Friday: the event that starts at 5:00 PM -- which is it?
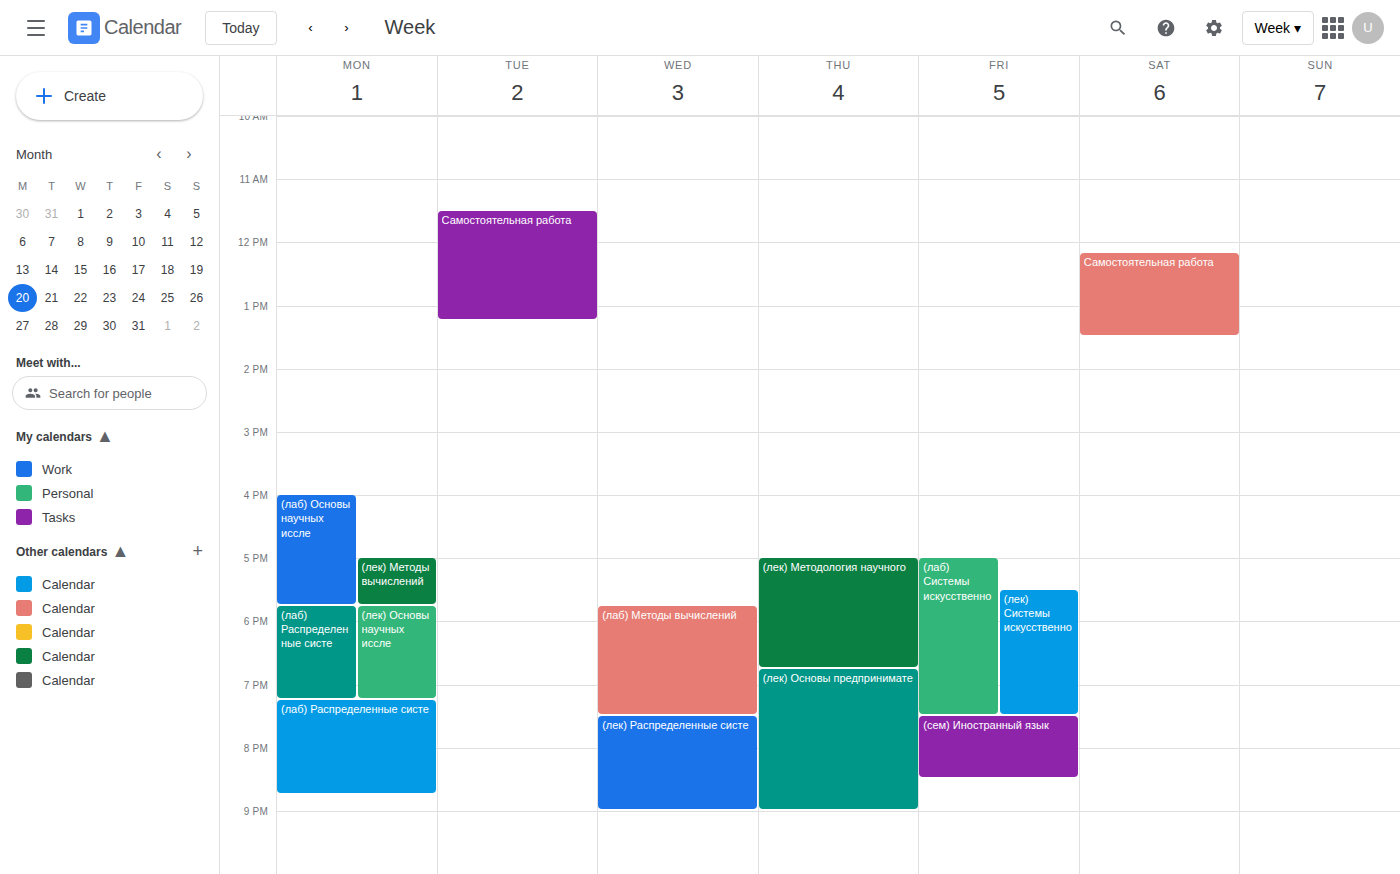
"(лаб) Системы искусственно"